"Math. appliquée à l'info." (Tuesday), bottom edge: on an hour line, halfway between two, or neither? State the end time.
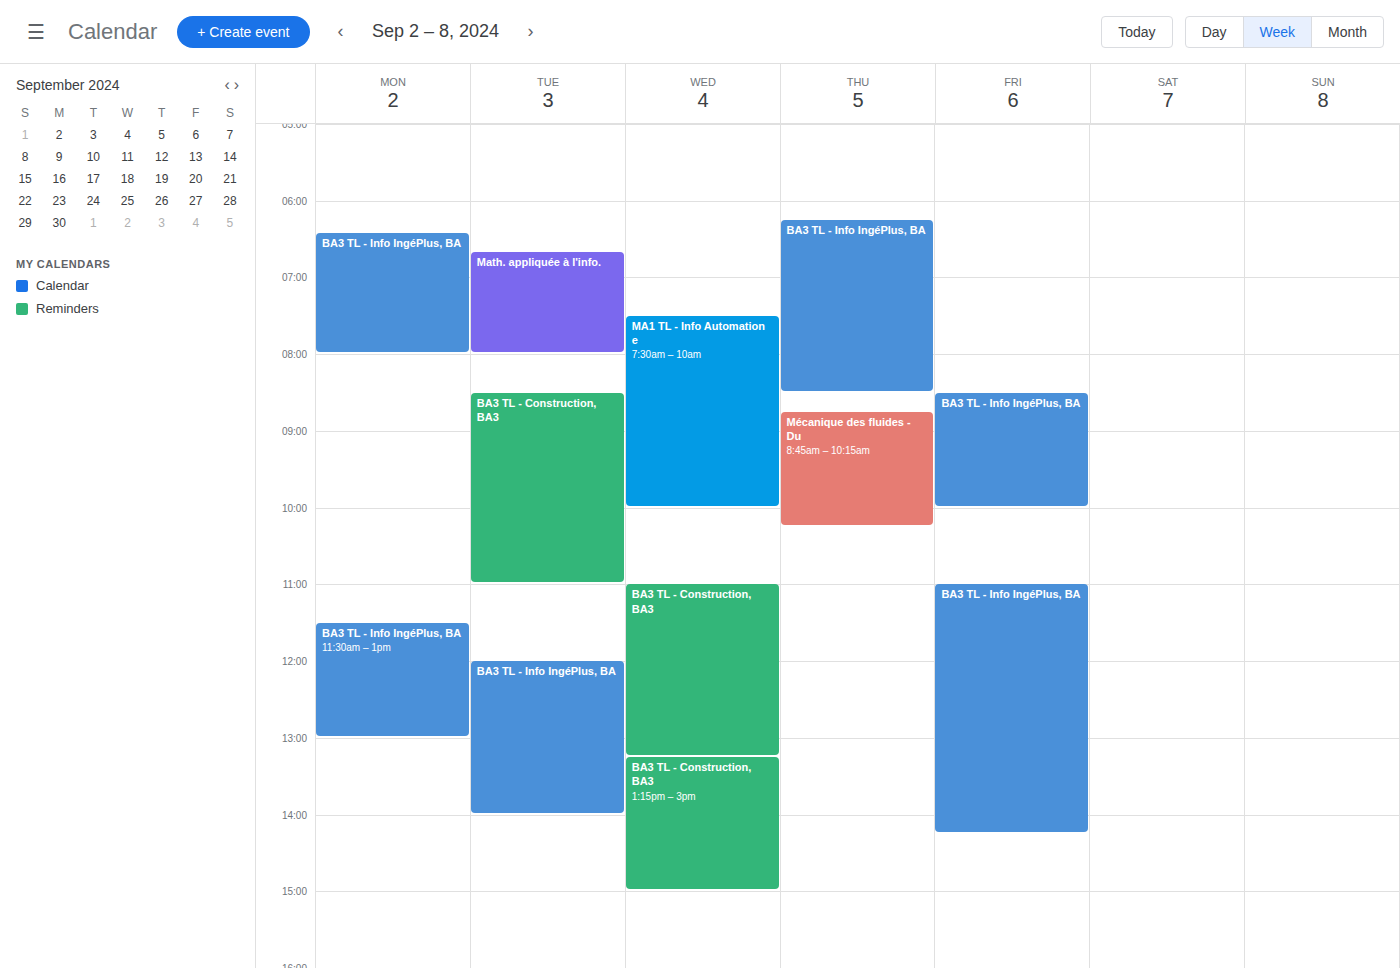
8:00 AM -- exactly on the 8 AM line.